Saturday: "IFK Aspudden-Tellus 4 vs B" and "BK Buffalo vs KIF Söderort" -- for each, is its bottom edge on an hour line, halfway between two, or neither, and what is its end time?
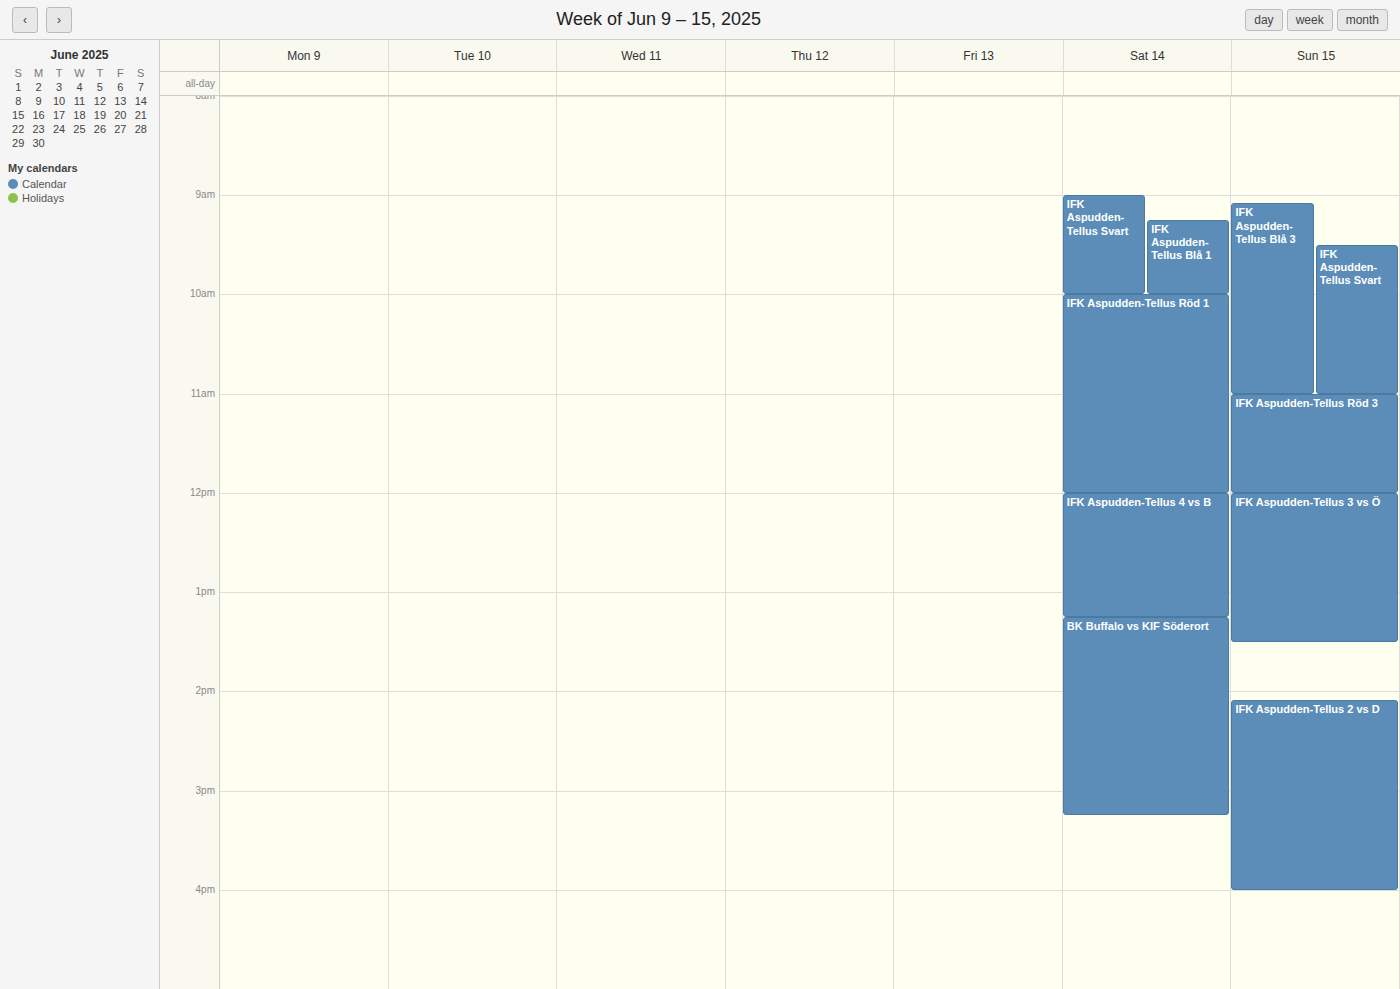
"IFK Aspudden-Tellus 4 vs B": 1:15 PM, neither: a quarter of the way from the 1 PM line to the 2 PM line. "BK Buffalo vs KIF Söderort": 3:15 PM, neither: a quarter of the way from the 3 PM line to the 4 PM line.